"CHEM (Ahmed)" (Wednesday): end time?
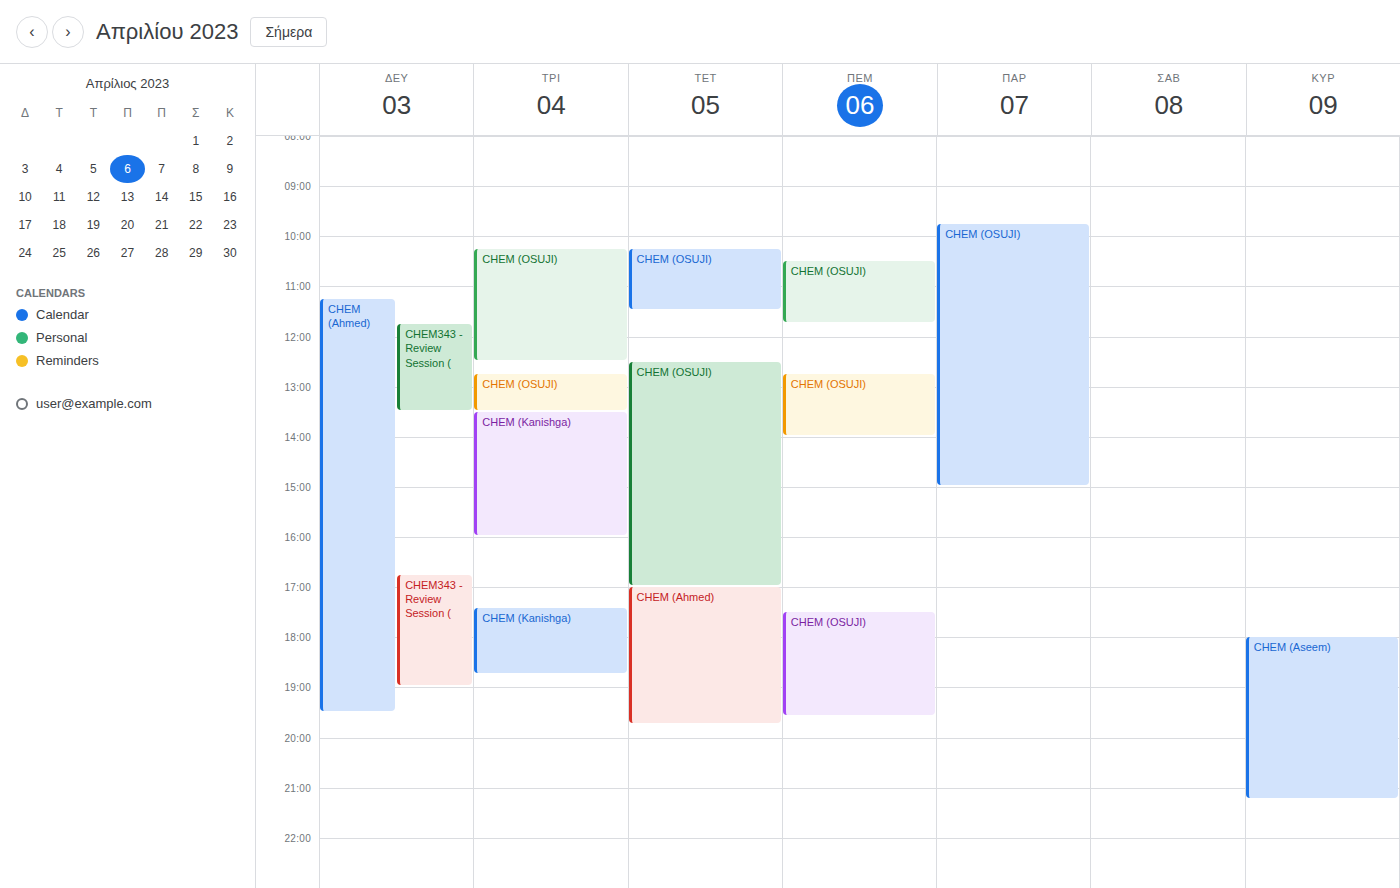
19:45